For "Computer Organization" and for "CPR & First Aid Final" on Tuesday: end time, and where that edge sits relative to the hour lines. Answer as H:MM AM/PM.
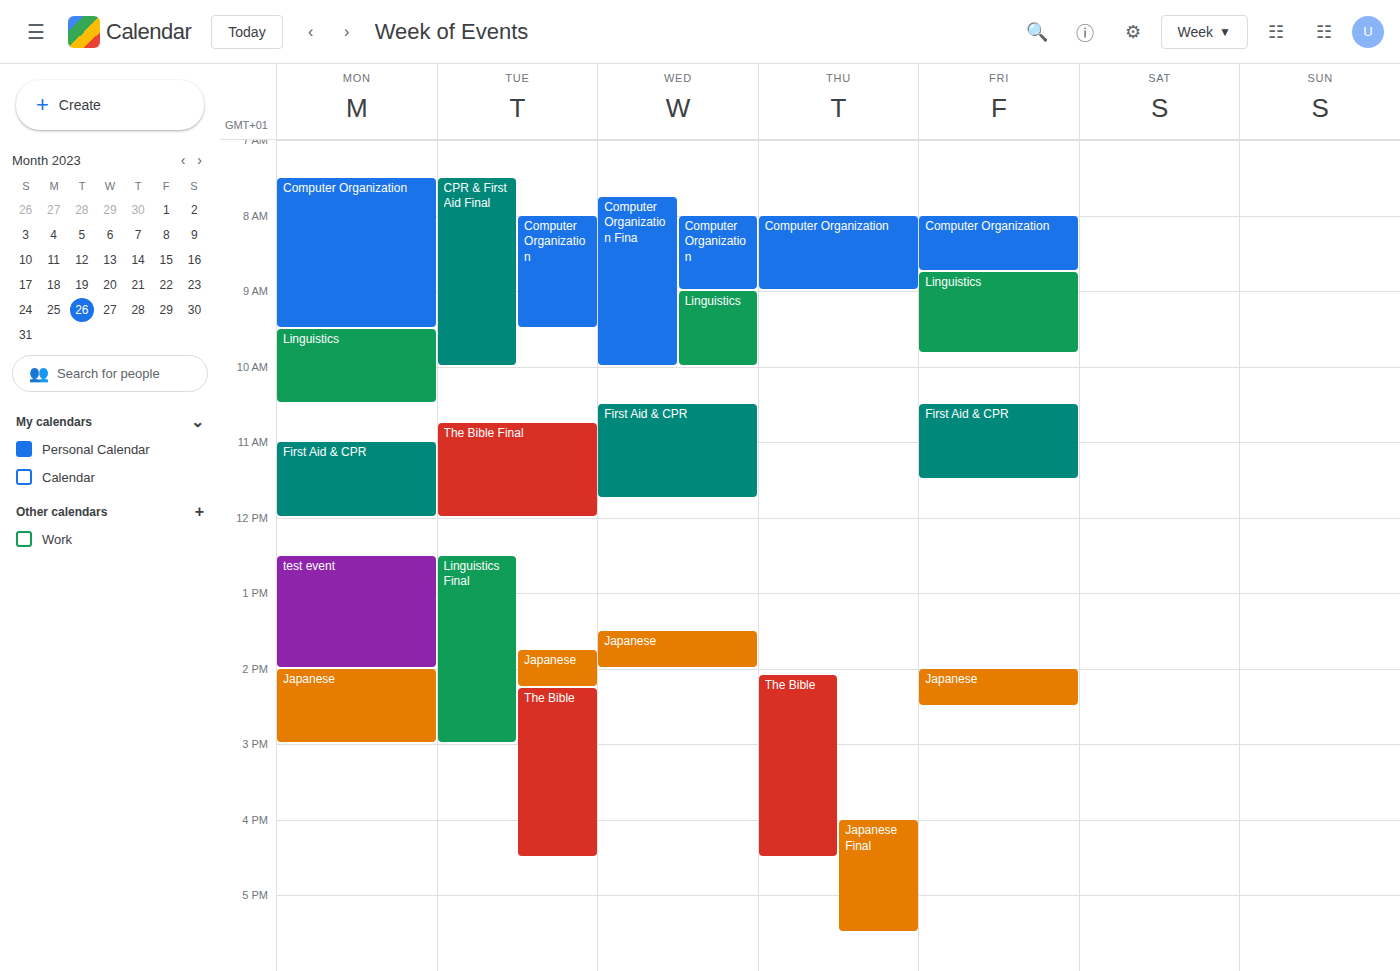
"Computer Organization": 9:30 AM, halfway between the 9 AM and 10 AM lines. "CPR & First Aid Final": 10:00 AM, exactly on the 10 AM line.